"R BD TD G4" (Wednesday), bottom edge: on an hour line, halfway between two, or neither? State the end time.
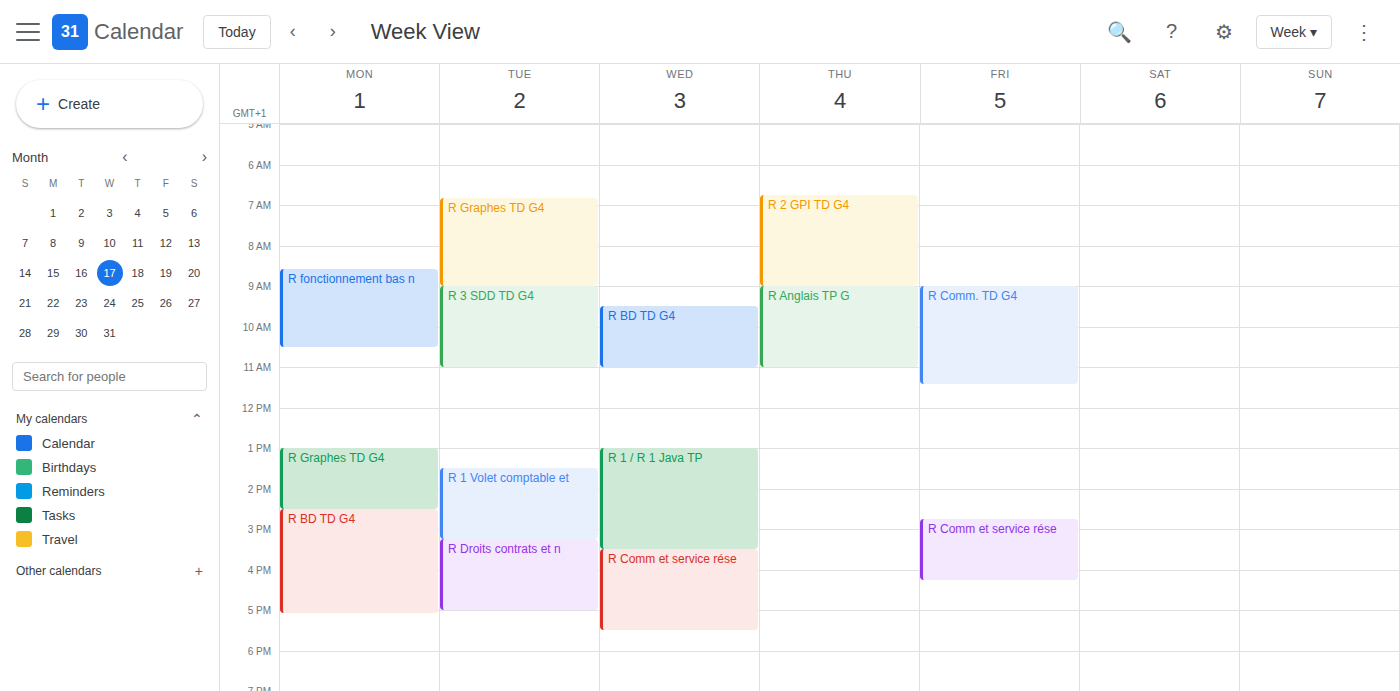
11:00 AM -- exactly on the 11 AM line.